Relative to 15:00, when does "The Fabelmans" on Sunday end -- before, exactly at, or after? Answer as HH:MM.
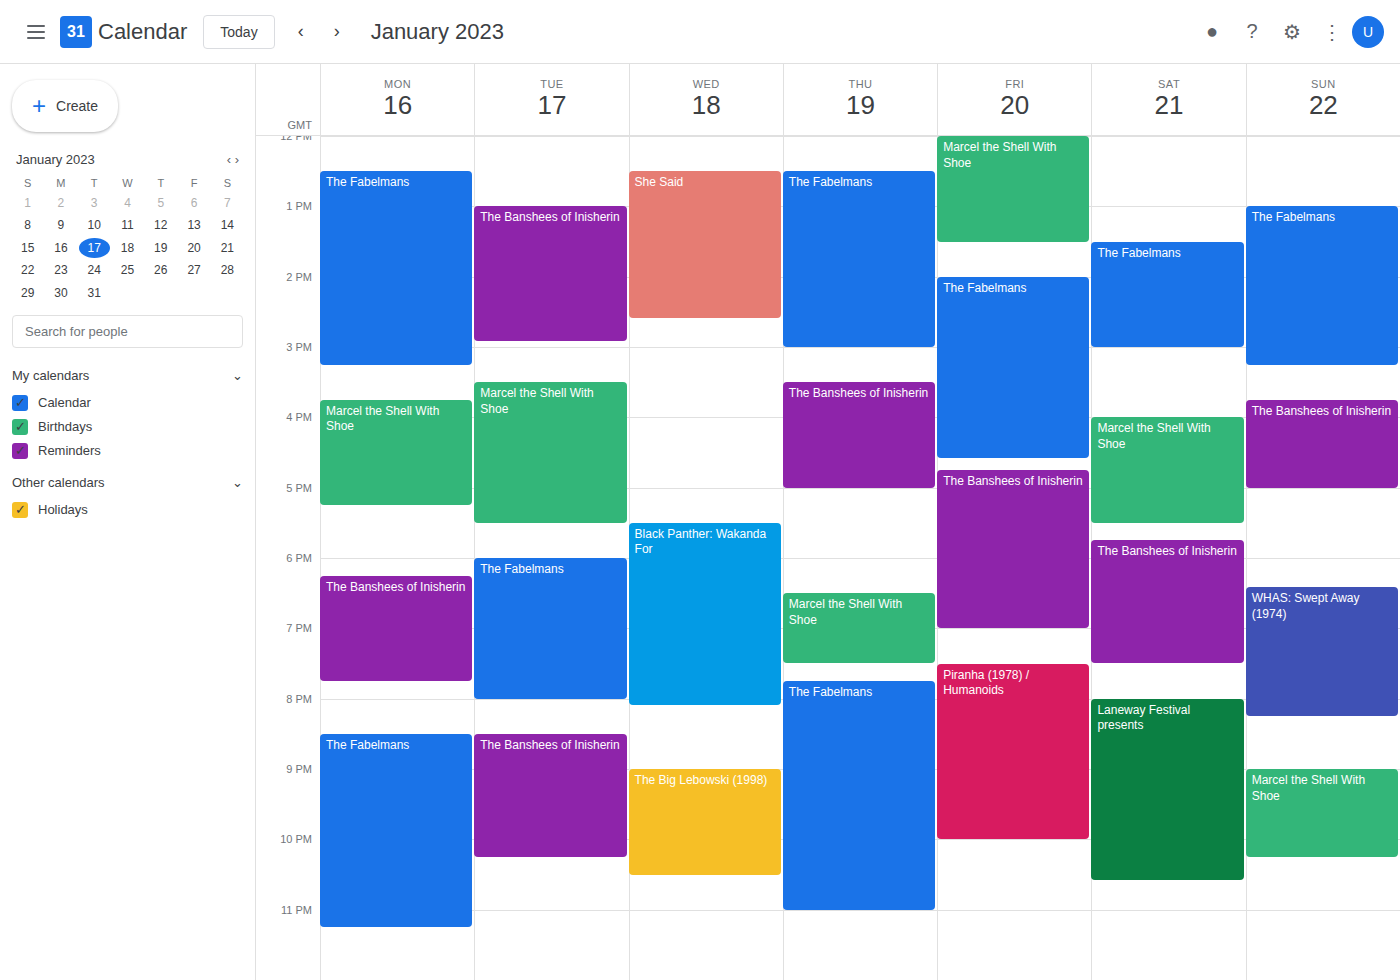
15:15 -- after 15:00, 15 minutes below the 15:00 line.